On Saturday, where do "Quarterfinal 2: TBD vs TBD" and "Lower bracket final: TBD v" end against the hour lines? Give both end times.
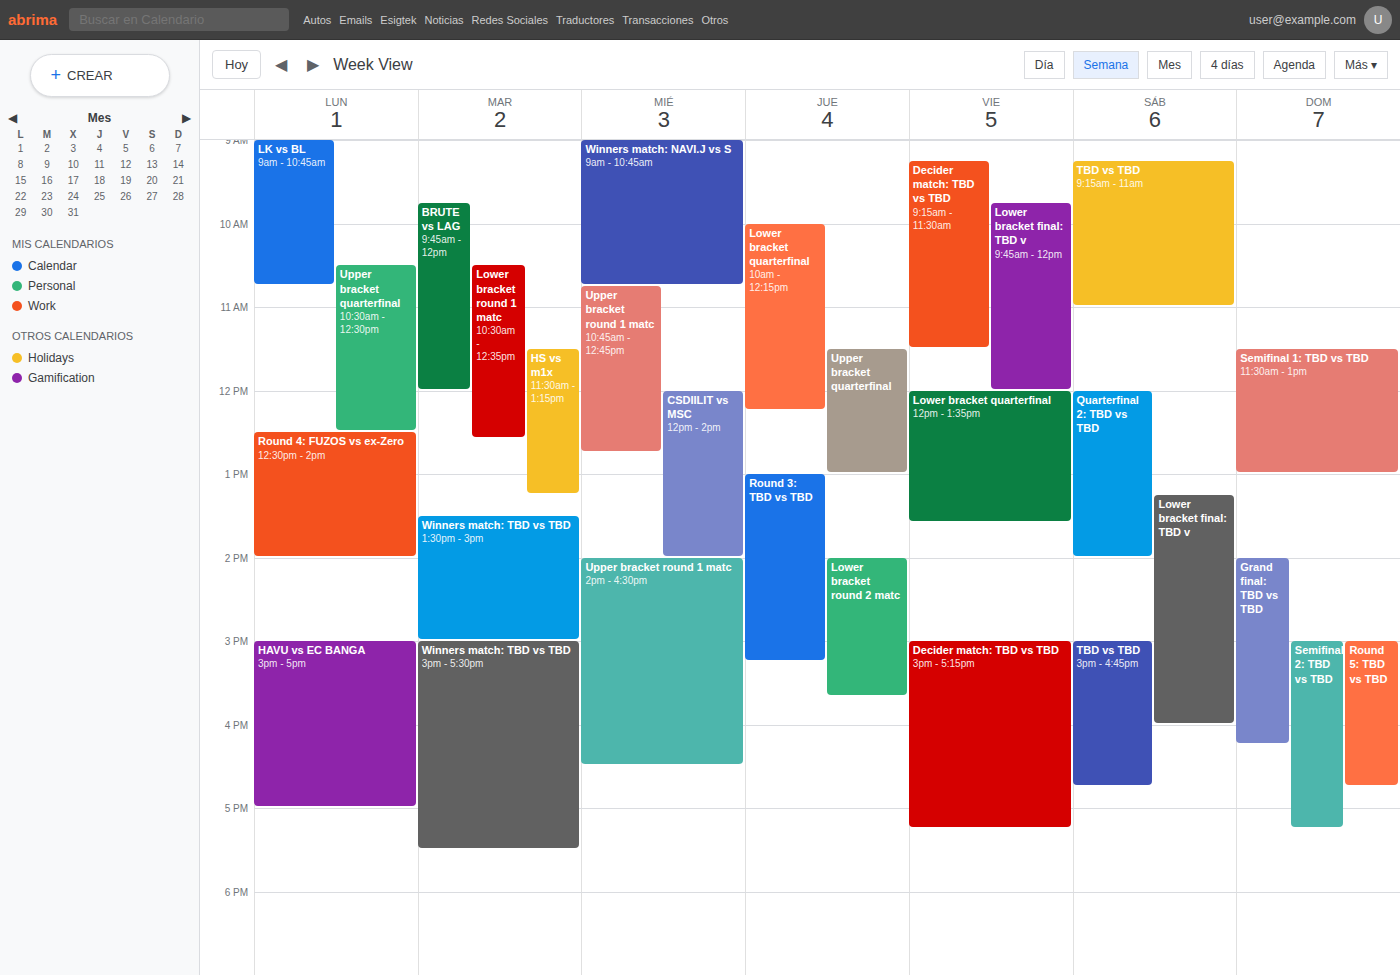
"Quarterfinal 2: TBD vs TBD": 14:00, exactly on the 14:00 line. "Lower bracket final: TBD v": 16:00, exactly on the 16:00 line.